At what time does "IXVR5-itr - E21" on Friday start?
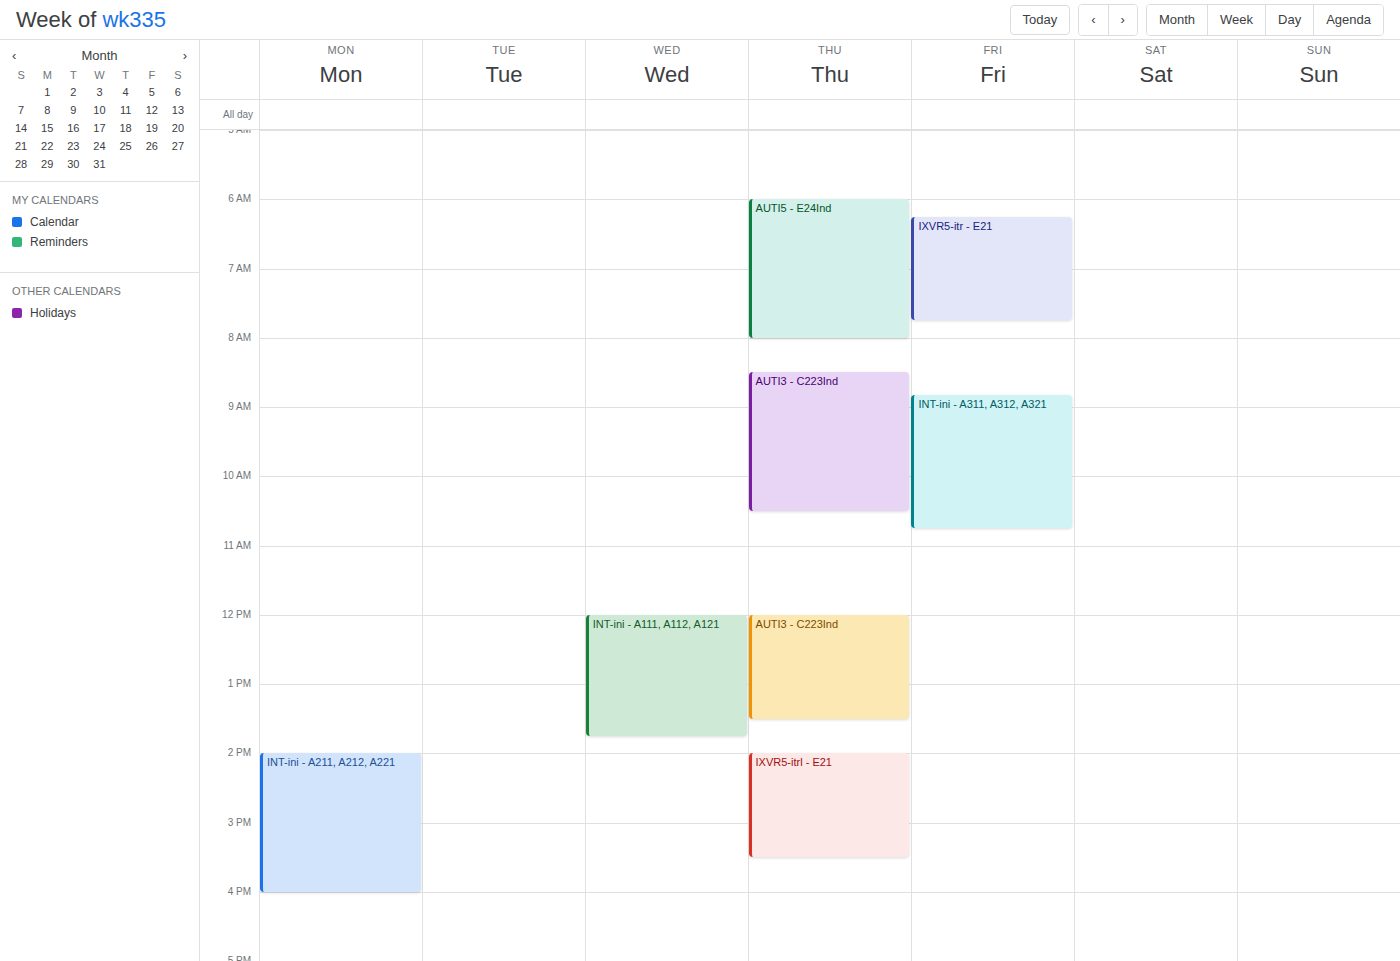
6:15 AM